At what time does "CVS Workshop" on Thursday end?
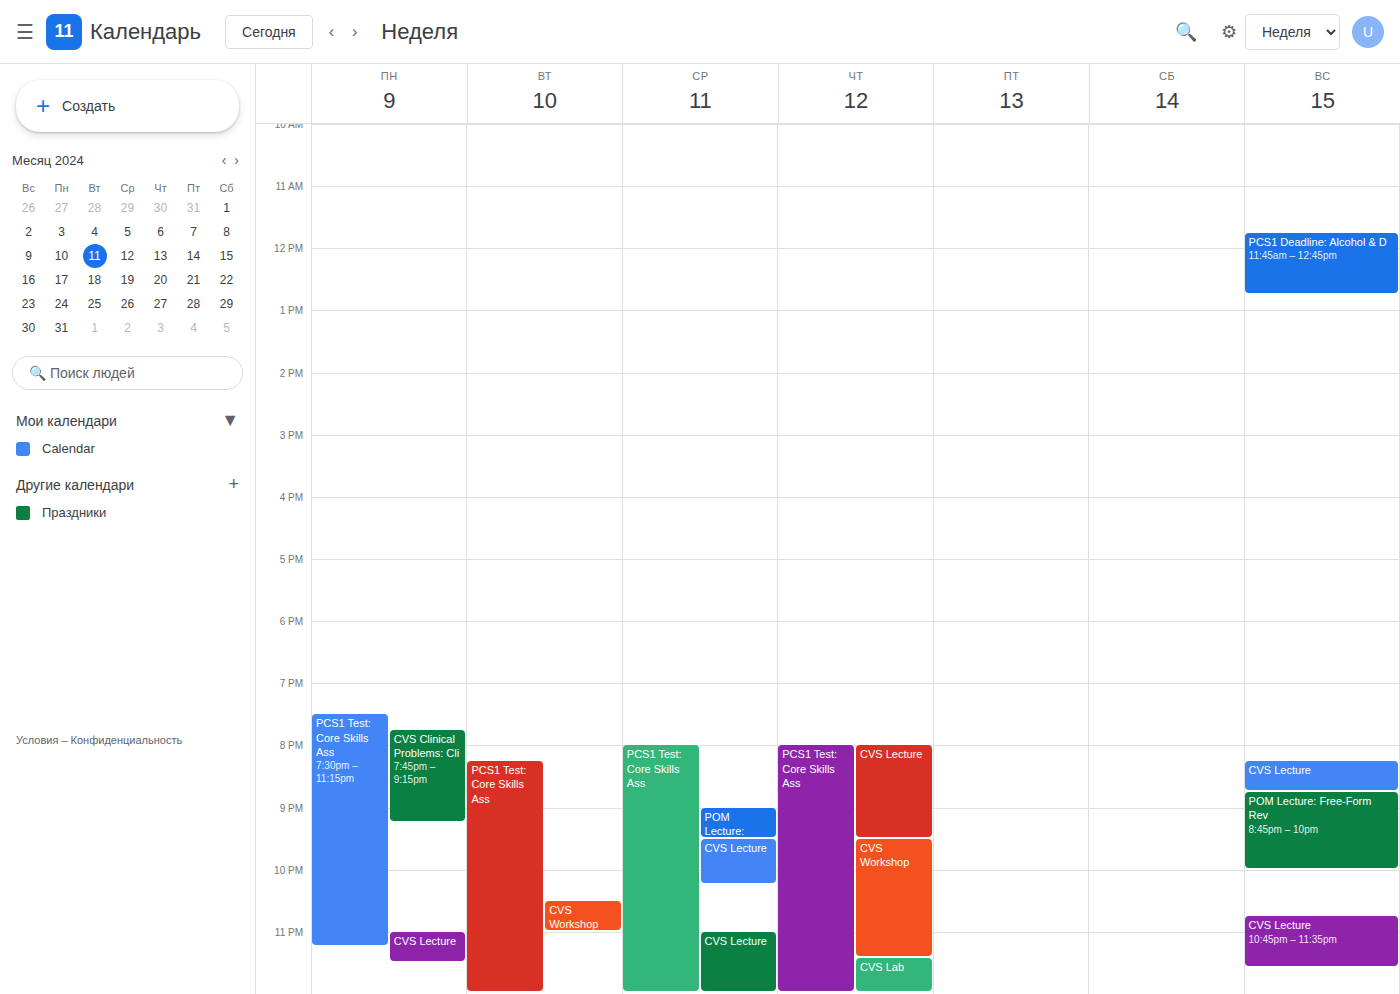
11:25 PM